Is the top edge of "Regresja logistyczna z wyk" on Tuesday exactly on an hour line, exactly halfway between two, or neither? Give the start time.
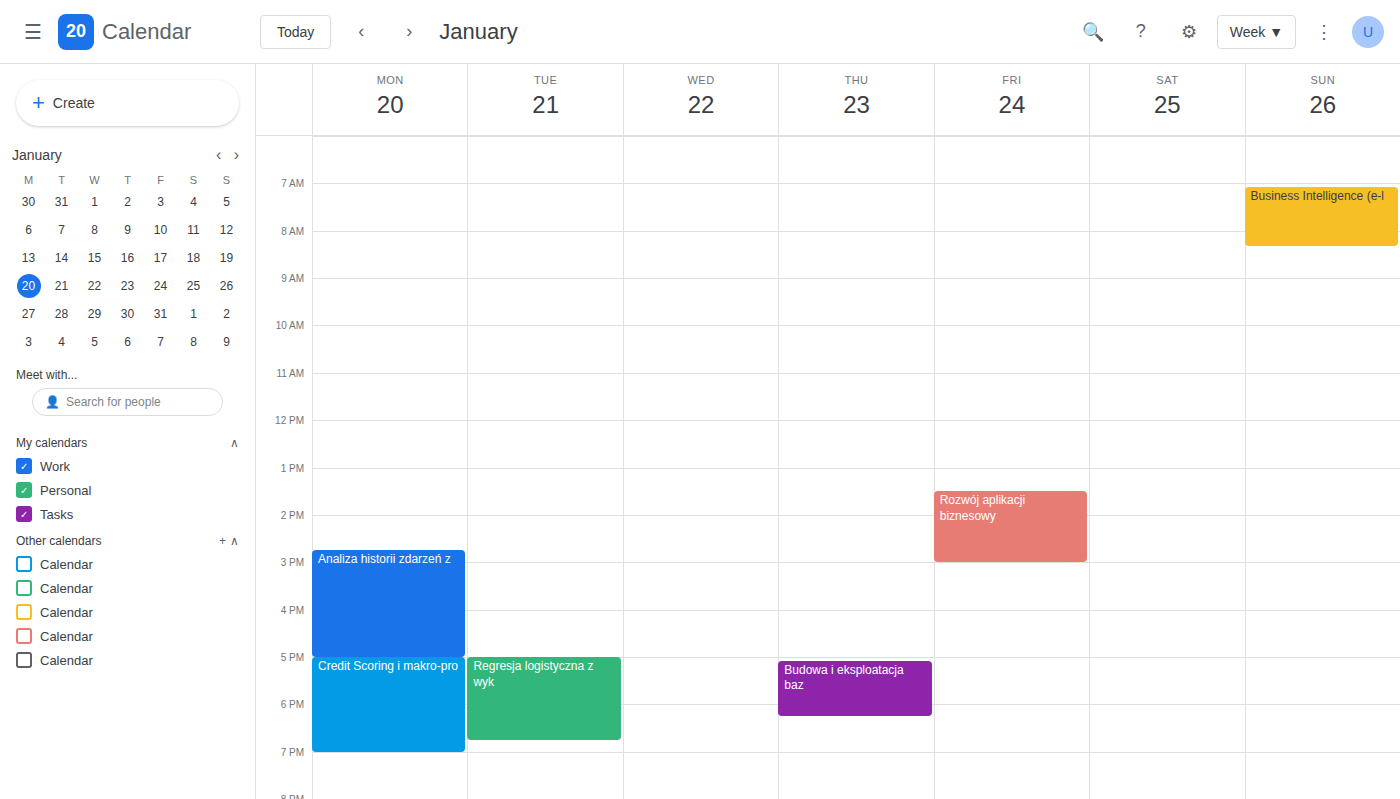
5:00 PM -- exactly on the 5 PM line.